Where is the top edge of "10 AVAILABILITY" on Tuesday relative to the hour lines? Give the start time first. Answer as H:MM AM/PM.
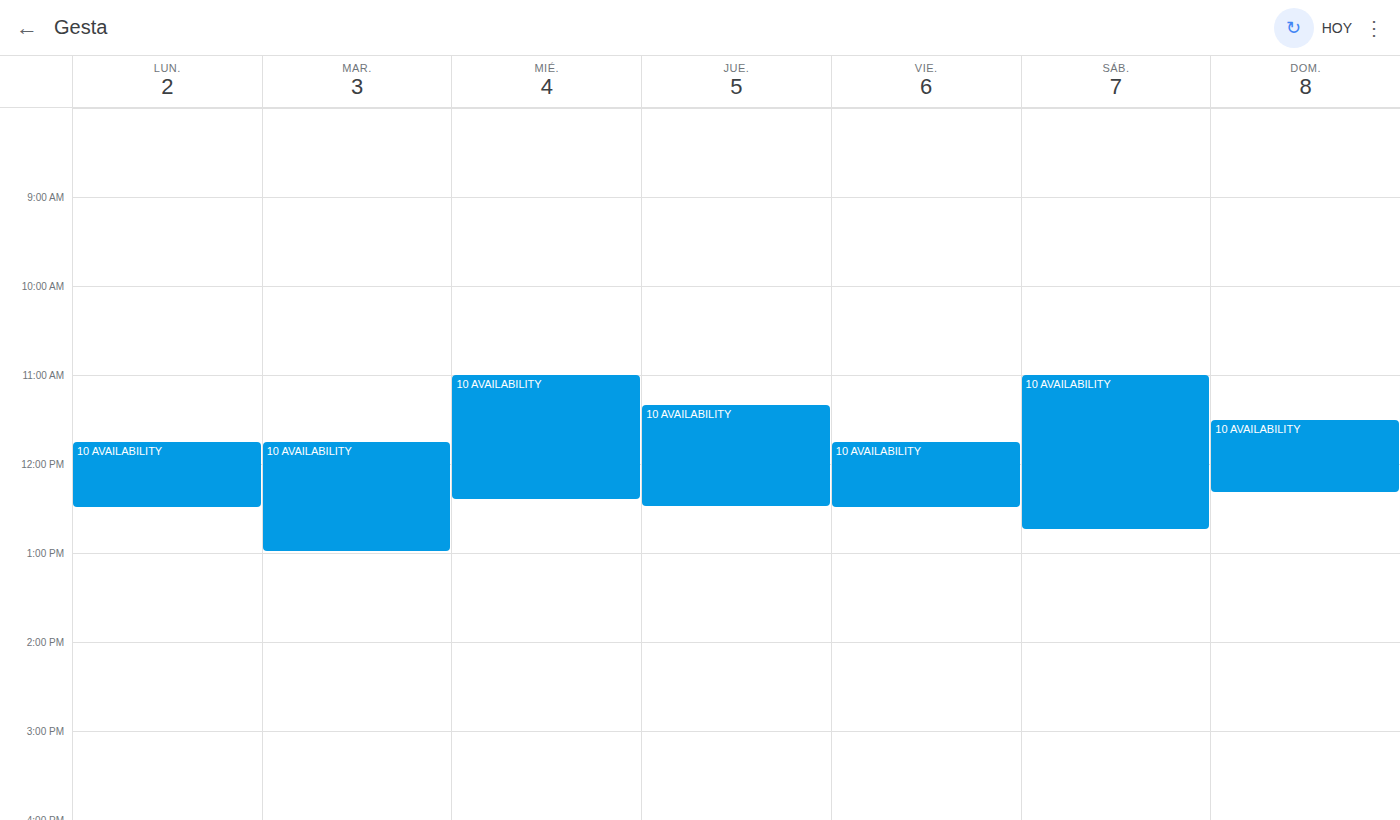
11:45 AM -- neither: three quarters of the way from the 11 AM line to the 12 PM line.